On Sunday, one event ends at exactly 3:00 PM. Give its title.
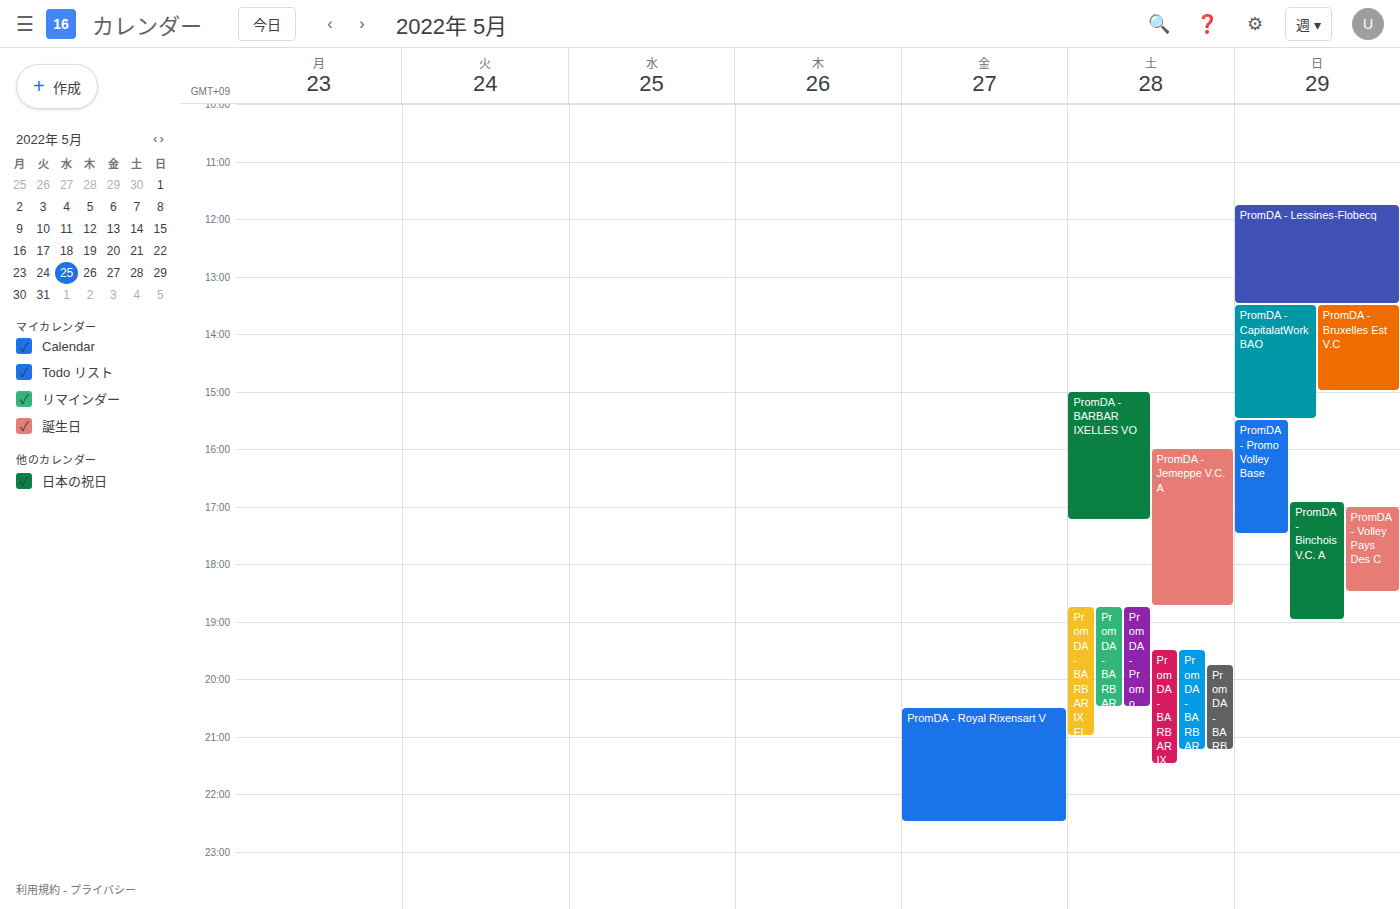
"PromDA - Bruxelles Est V.C"